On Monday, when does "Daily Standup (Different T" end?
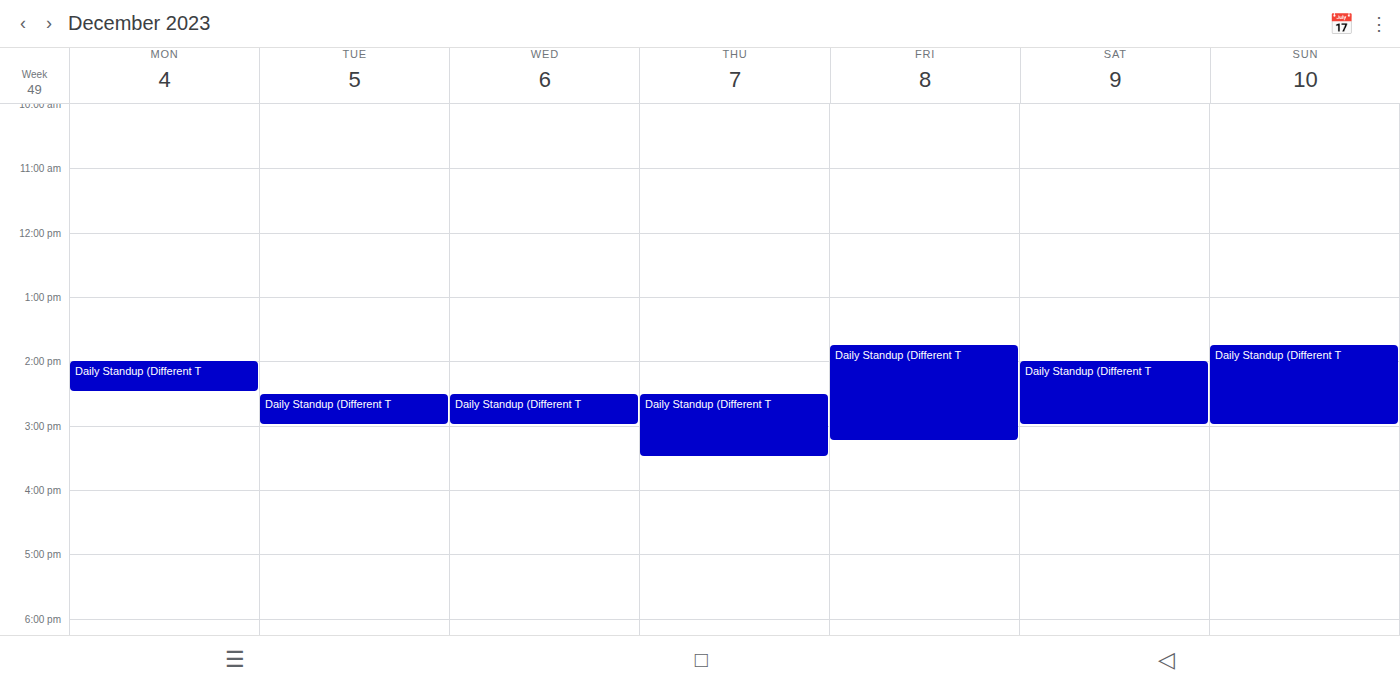
2:30 PM